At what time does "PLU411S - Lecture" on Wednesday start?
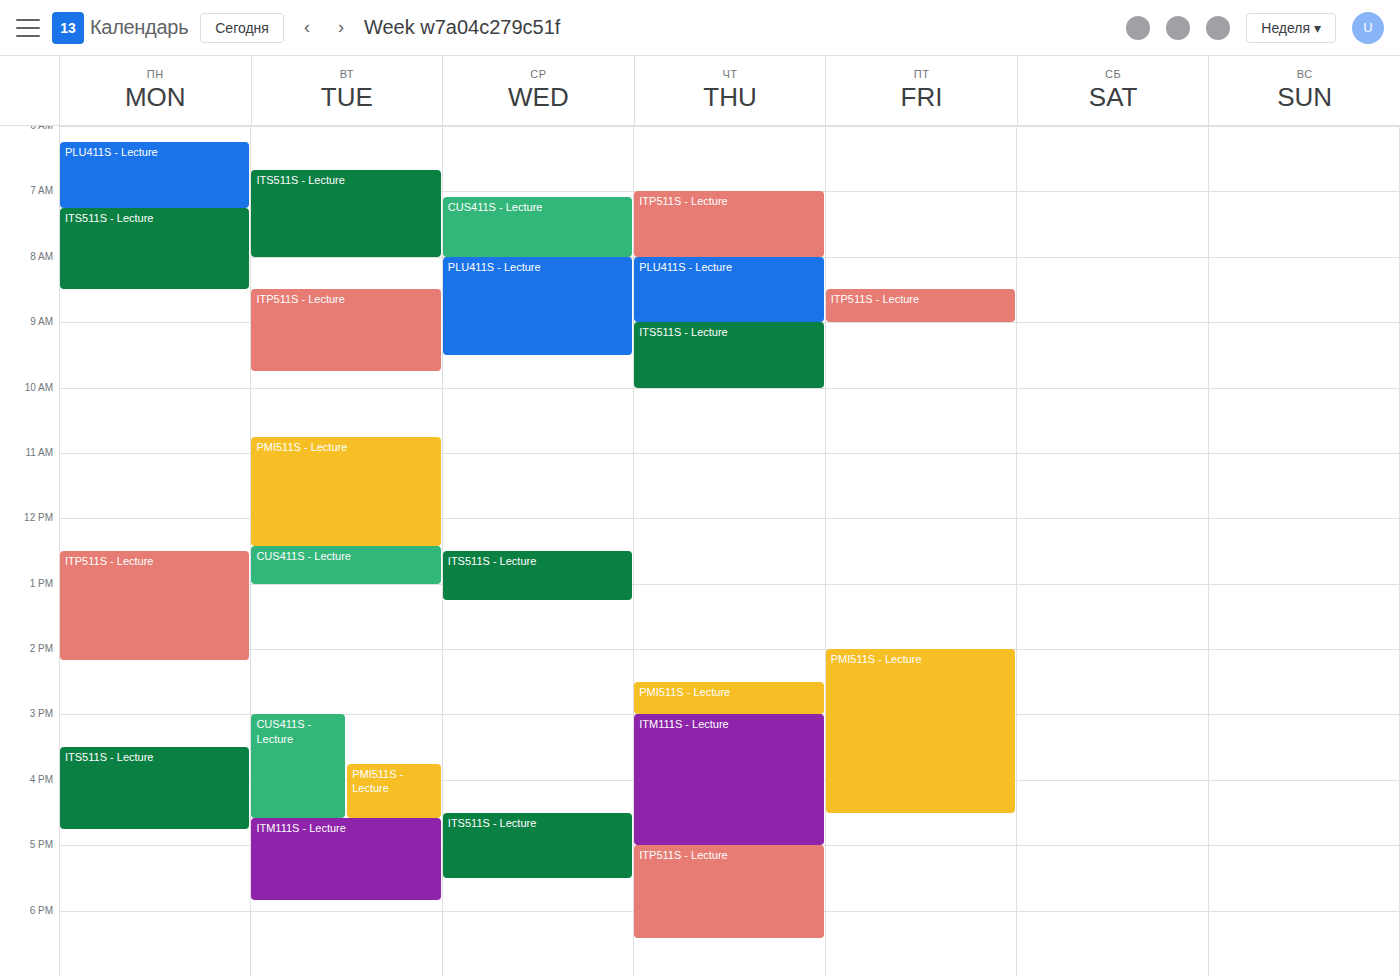
8:00 AM